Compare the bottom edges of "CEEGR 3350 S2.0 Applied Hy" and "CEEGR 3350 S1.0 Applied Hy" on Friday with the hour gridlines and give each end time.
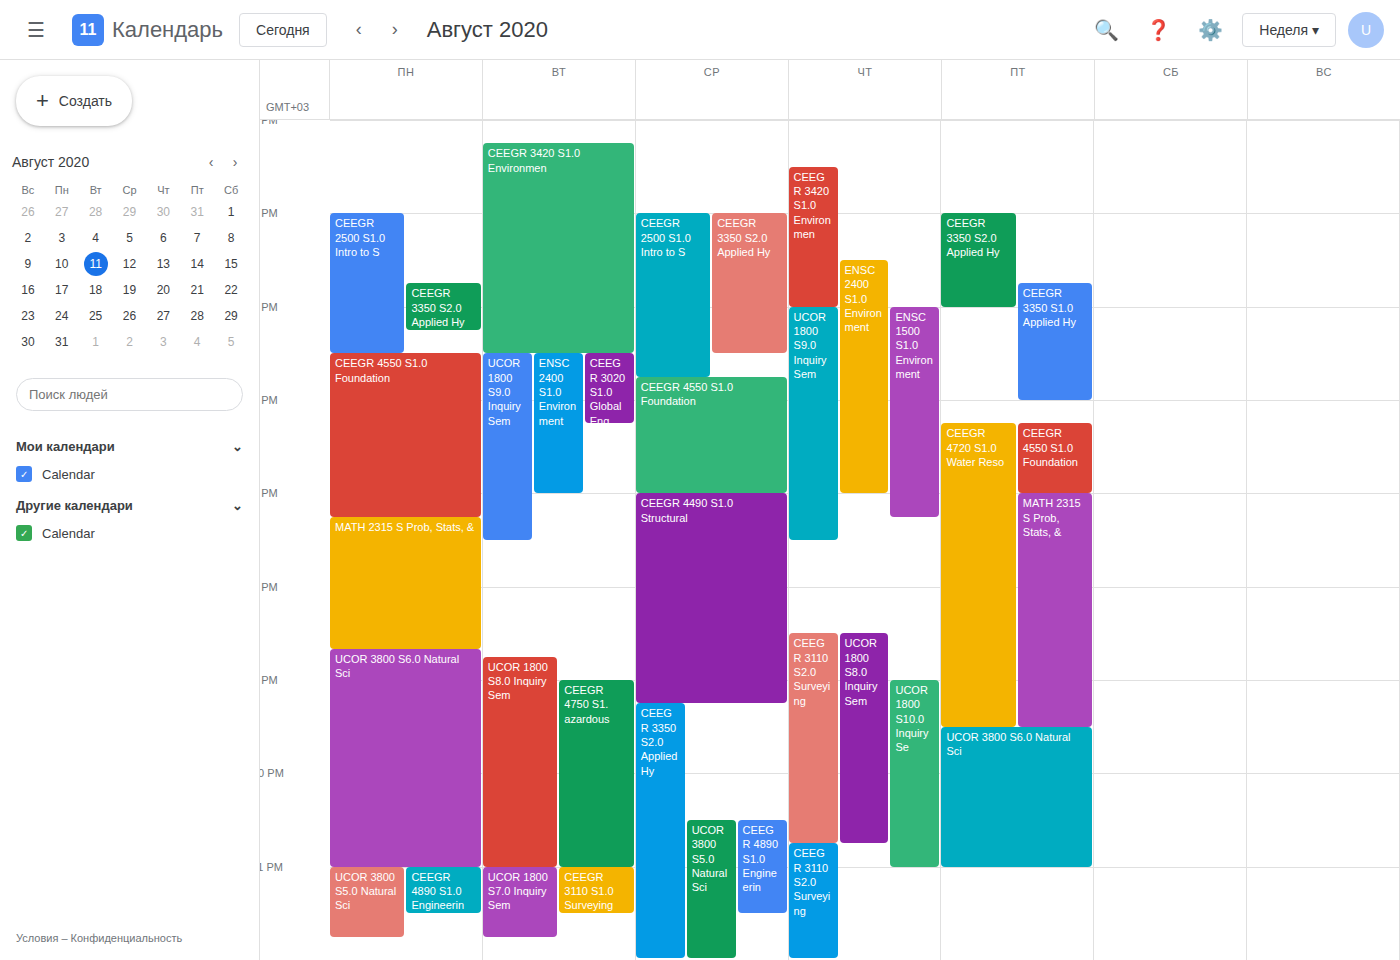
"CEEGR 3350 S2.0 Applied Hy": 5:00 PM, exactly on the 5 PM line. "CEEGR 3350 S1.0 Applied Hy": 6:00 PM, exactly on the 6 PM line.